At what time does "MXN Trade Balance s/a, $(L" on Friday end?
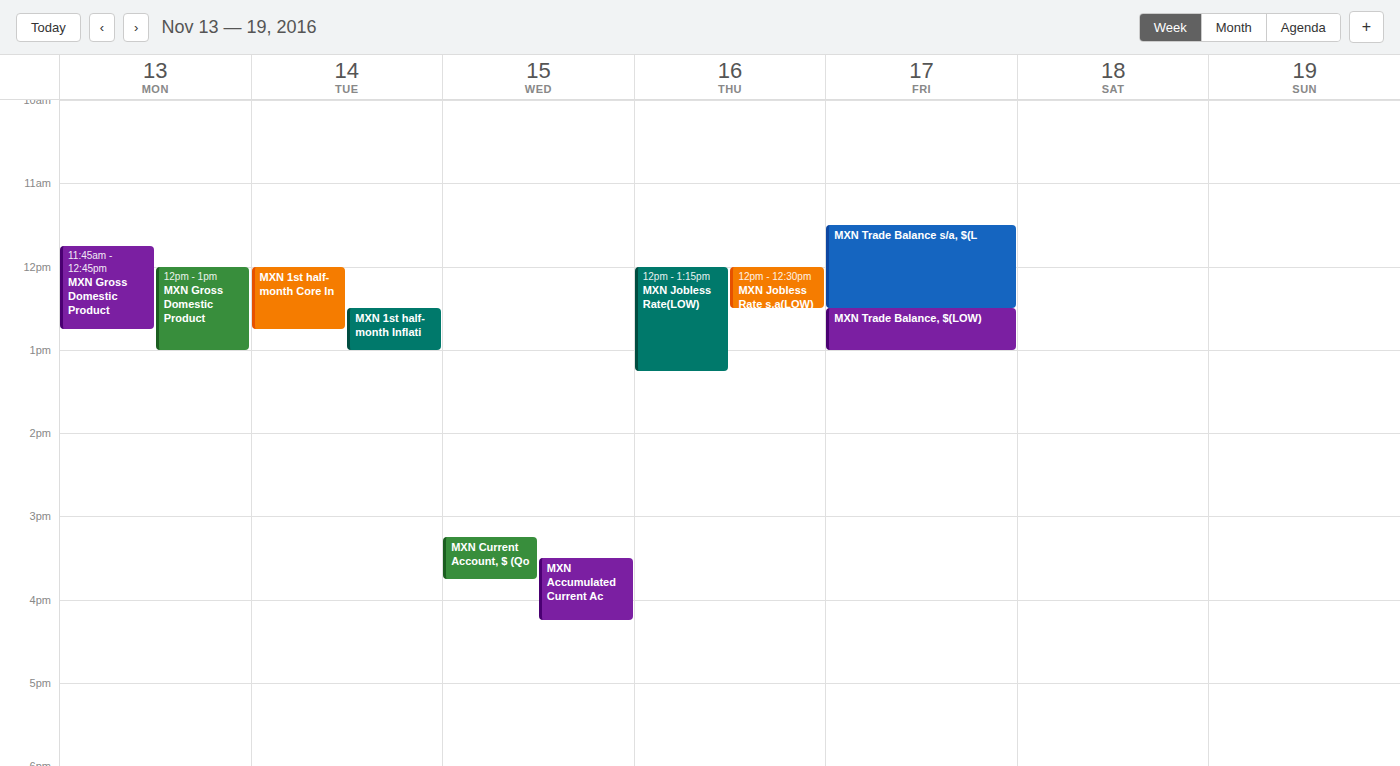
12:30 PM